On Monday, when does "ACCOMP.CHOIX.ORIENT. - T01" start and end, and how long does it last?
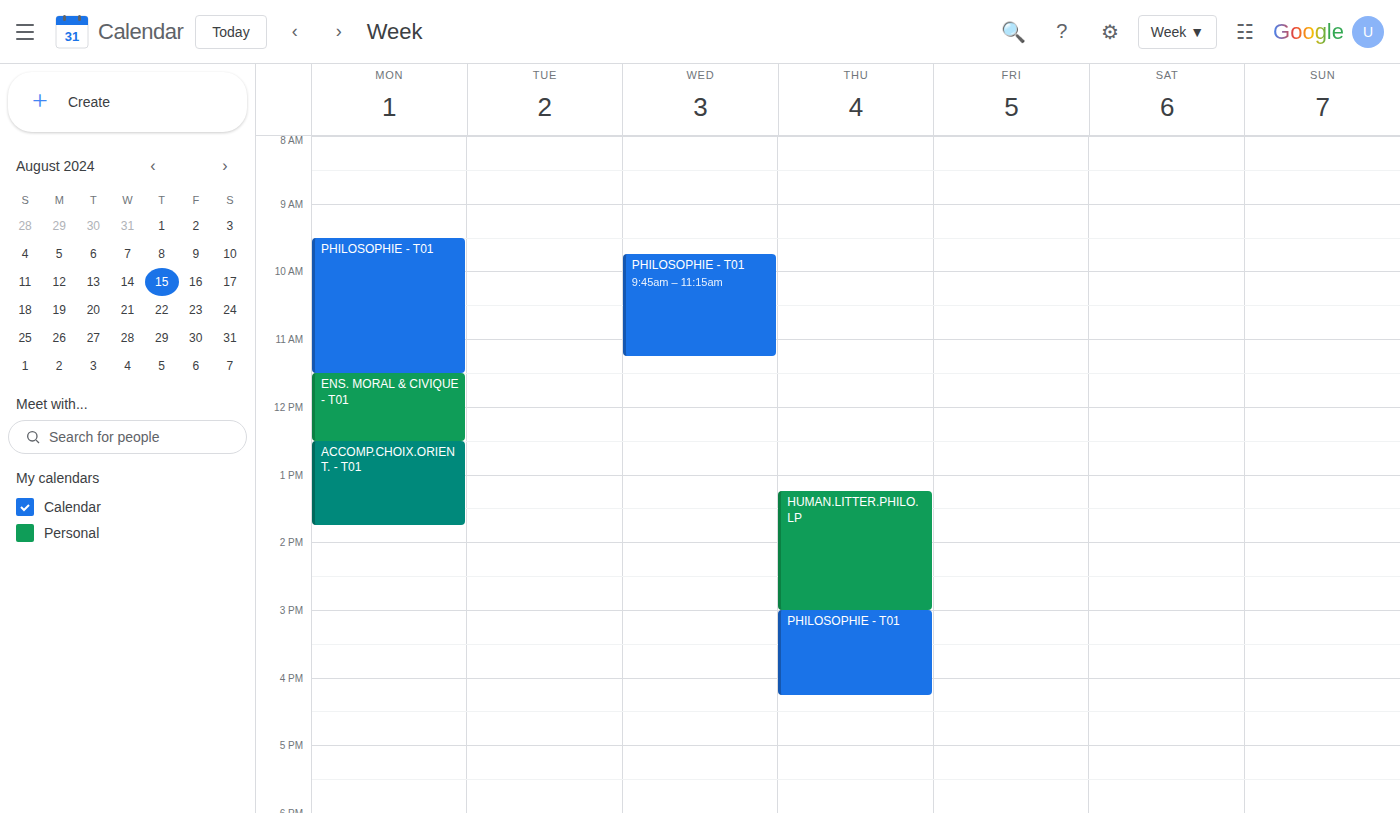
12:30 PM to 1:45 PM, 1 hour 15 minutes